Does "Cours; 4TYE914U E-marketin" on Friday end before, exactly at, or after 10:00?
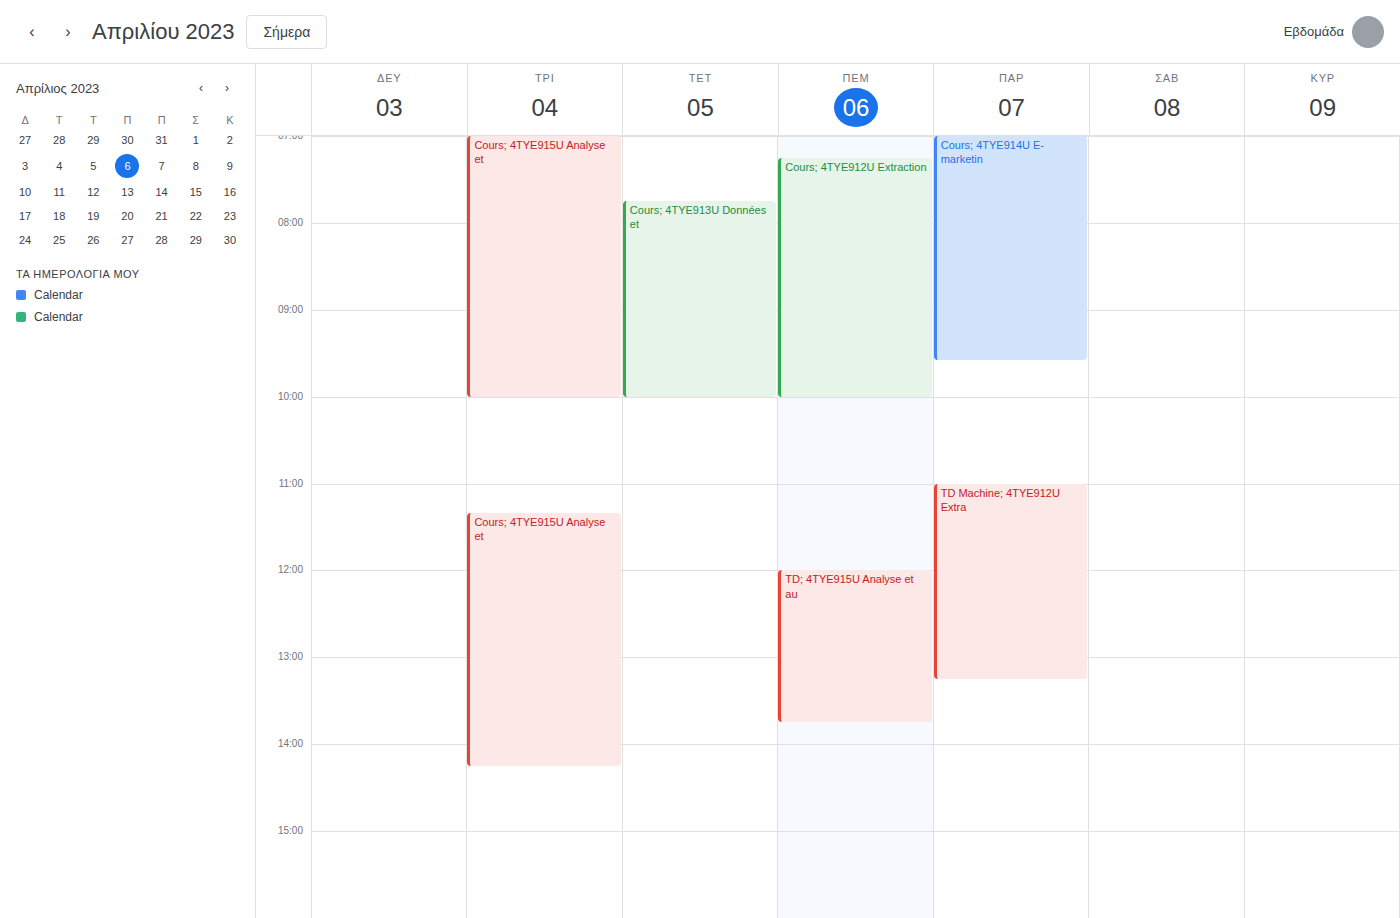
09:35 -- before 10:00, 25 minutes above the 10:00 line.